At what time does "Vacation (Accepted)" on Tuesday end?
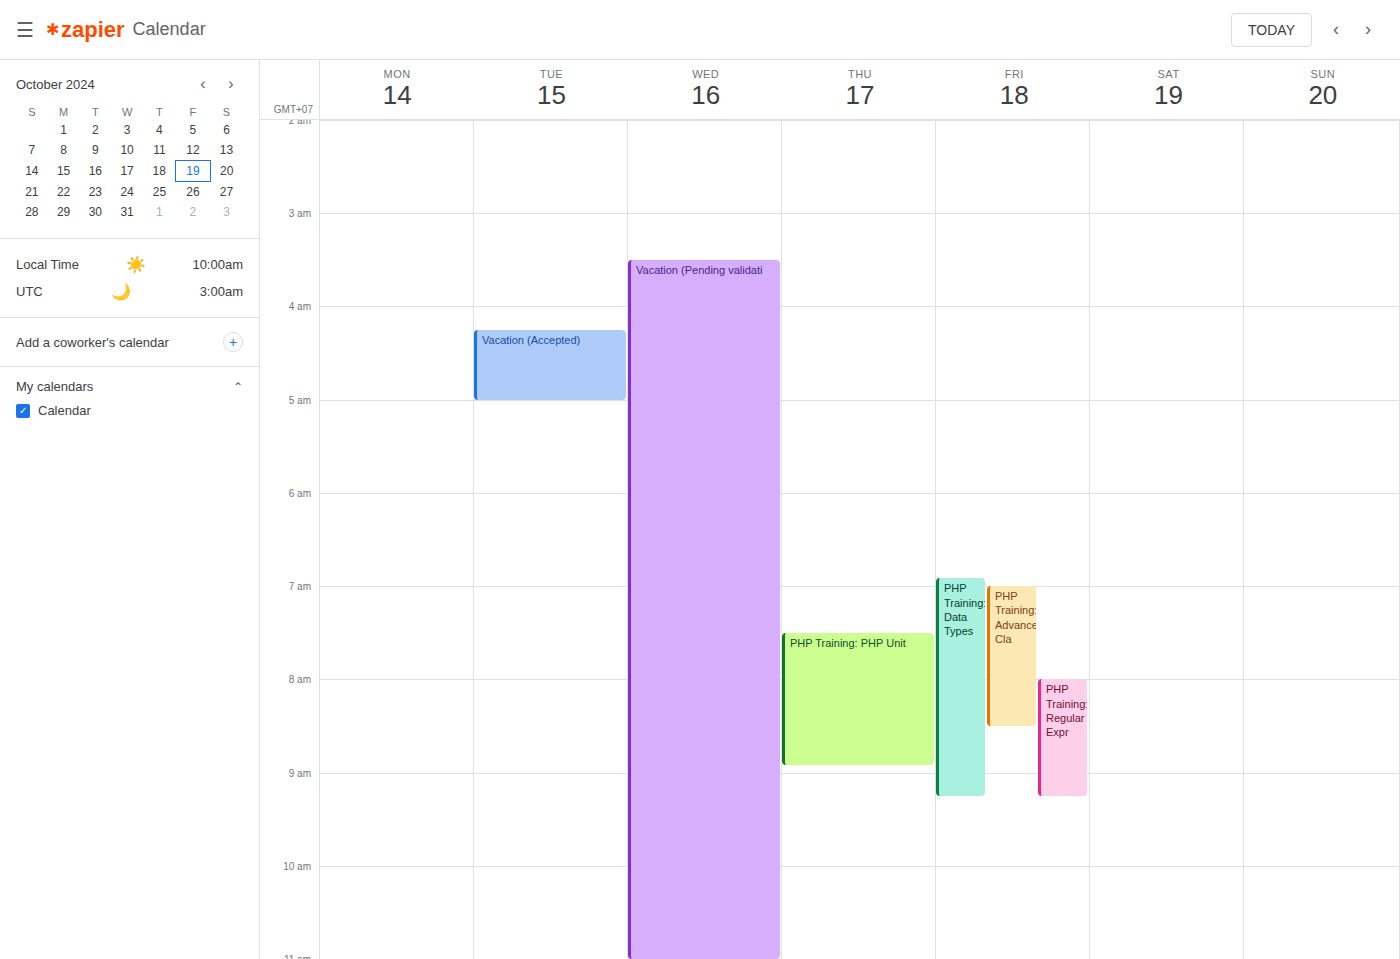
05:00